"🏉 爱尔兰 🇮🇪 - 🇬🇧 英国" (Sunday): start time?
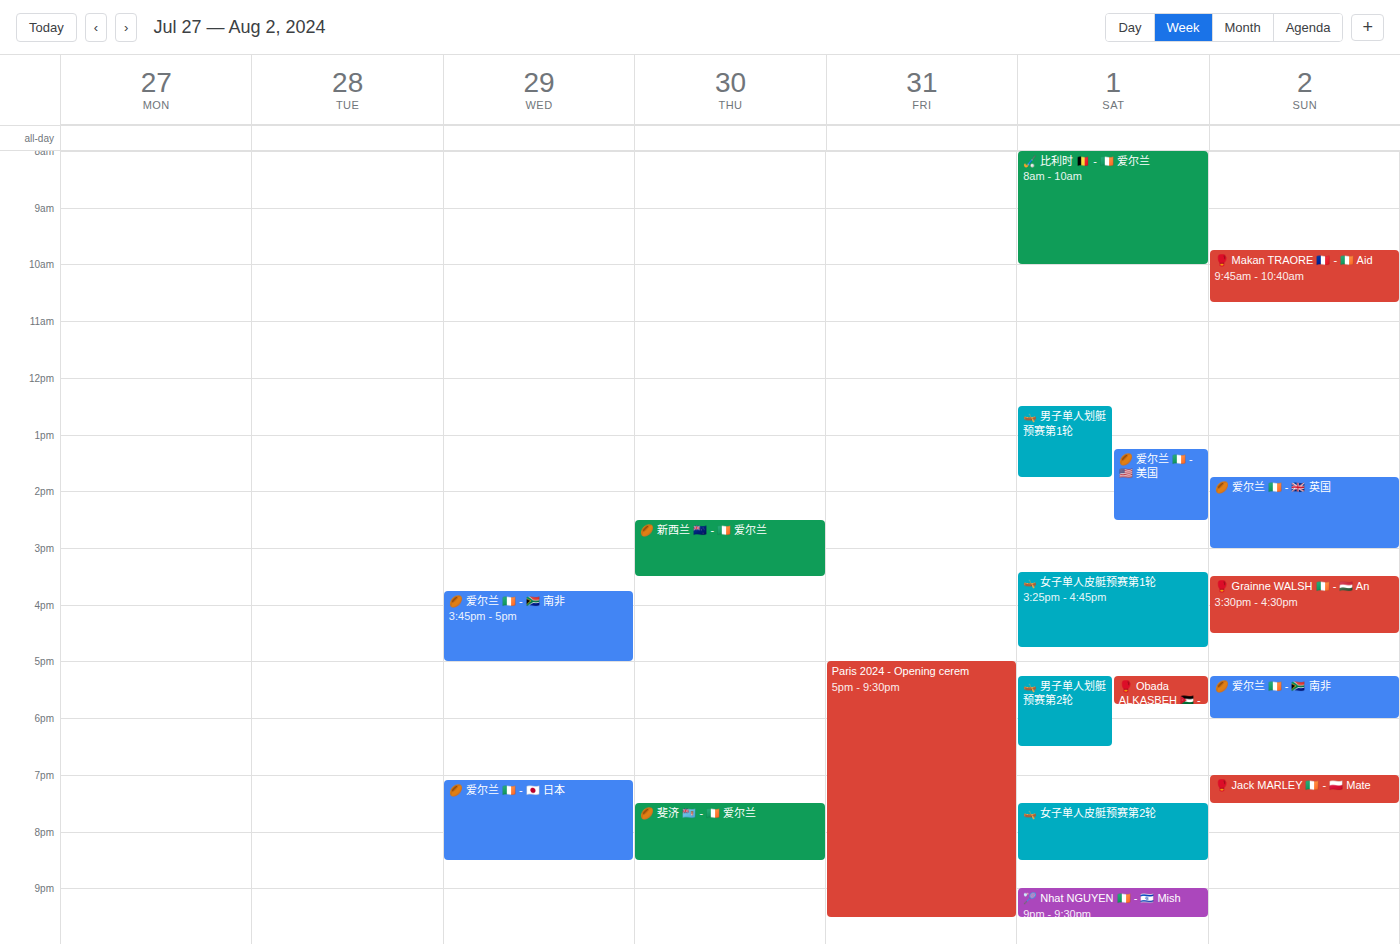
1:45 PM